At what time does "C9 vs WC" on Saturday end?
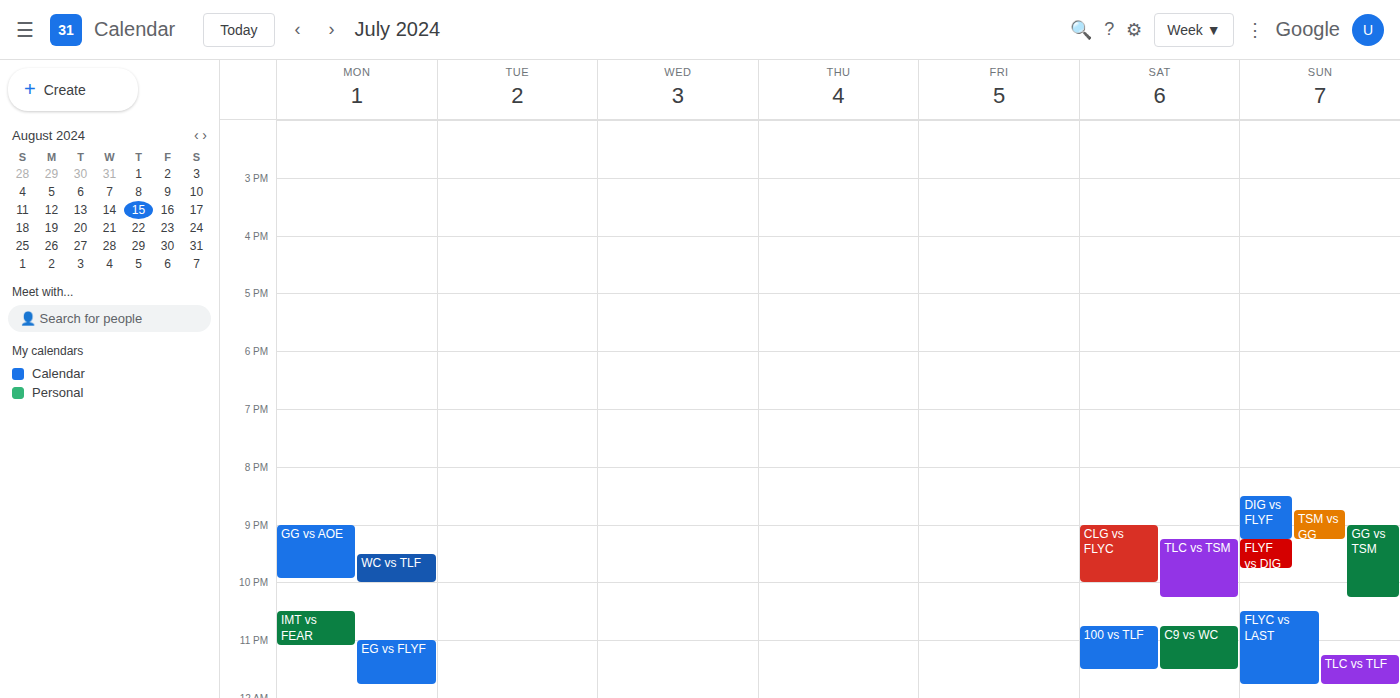
11:30 PM